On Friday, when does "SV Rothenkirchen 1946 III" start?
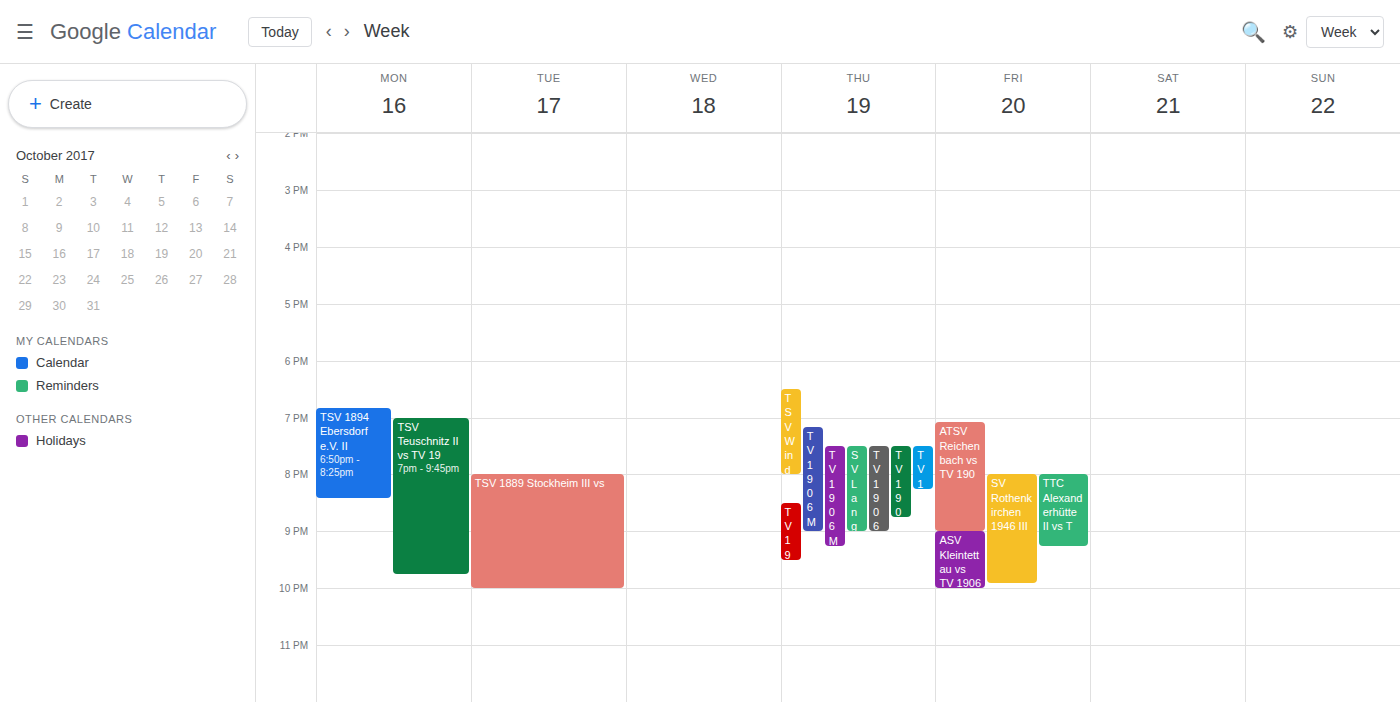
20:00